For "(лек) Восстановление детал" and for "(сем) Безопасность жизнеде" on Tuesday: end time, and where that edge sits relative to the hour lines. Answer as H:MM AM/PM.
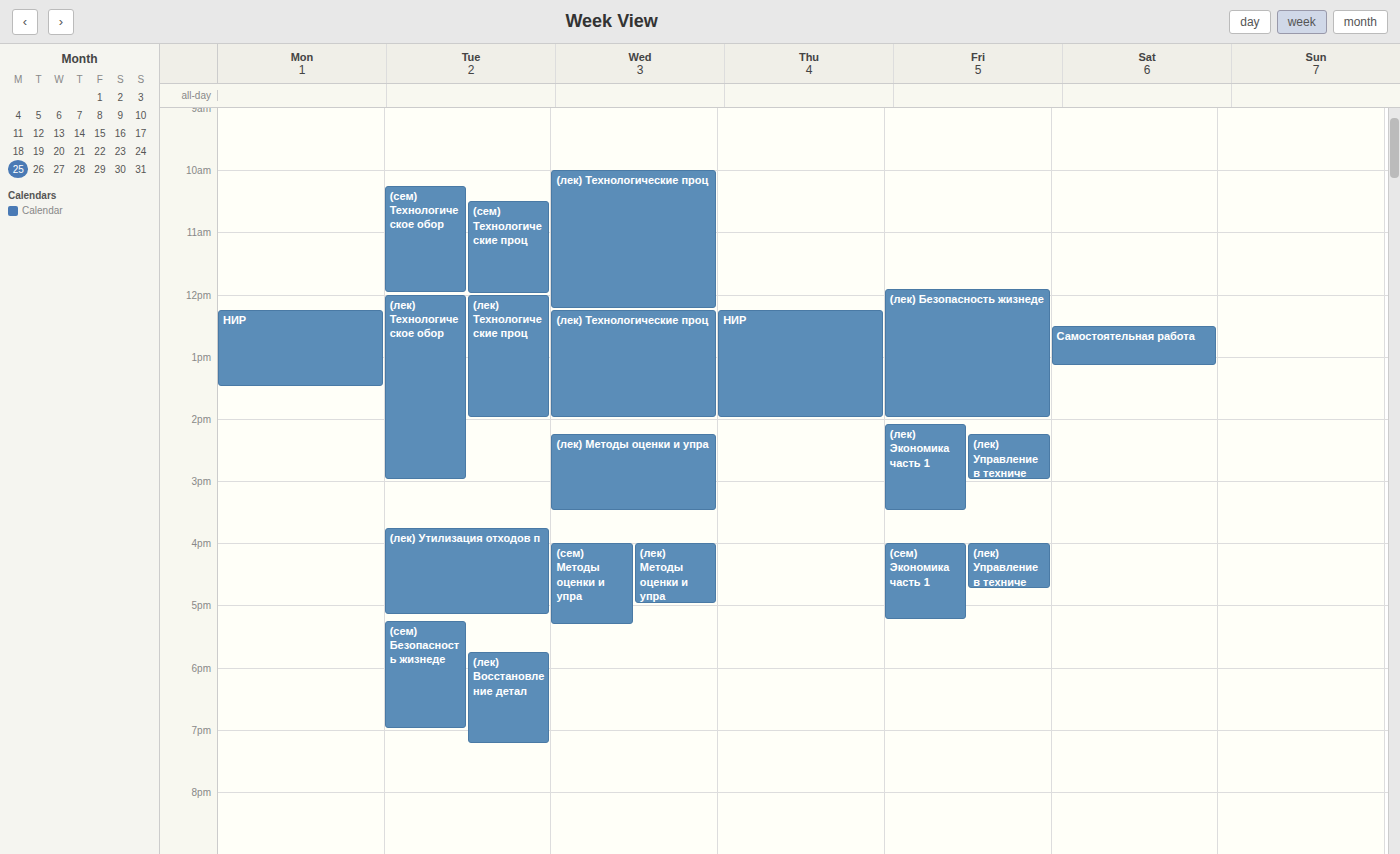
"(лек) Восстановление детал": 7:15 PM, neither: a quarter of the way from the 7 PM line to the 8 PM line. "(сем) Безопасность жизнеде": 7:00 PM, exactly on the 7 PM line.